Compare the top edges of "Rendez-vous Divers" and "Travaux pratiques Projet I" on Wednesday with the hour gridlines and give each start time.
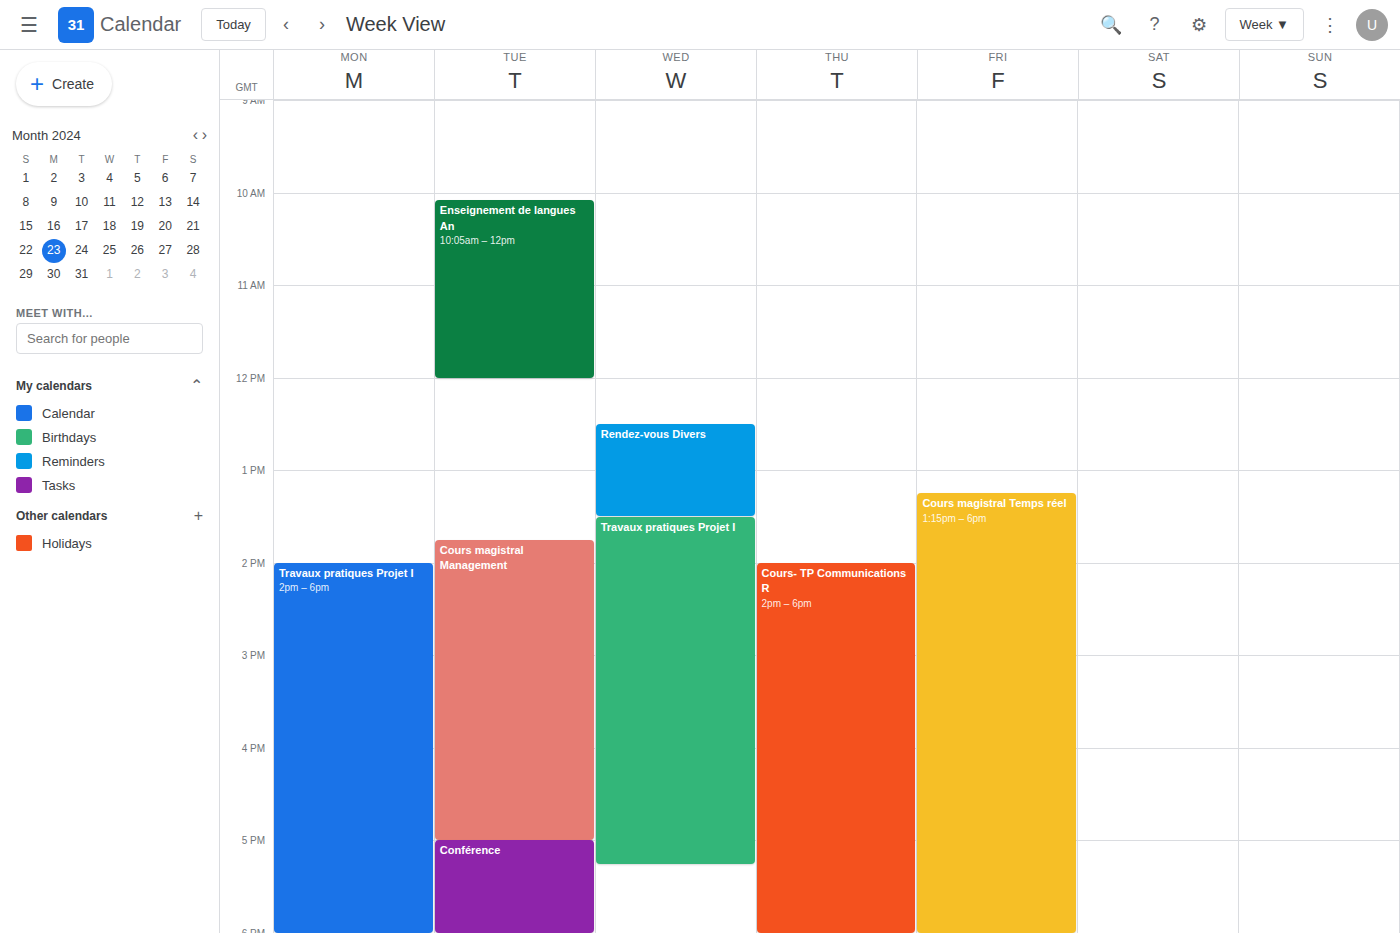
"Rendez-vous Divers": 12:30 PM, halfway between the 12 PM and 1 PM lines. "Travaux pratiques Projet I": 1:30 PM, halfway between the 1 PM and 2 PM lines.